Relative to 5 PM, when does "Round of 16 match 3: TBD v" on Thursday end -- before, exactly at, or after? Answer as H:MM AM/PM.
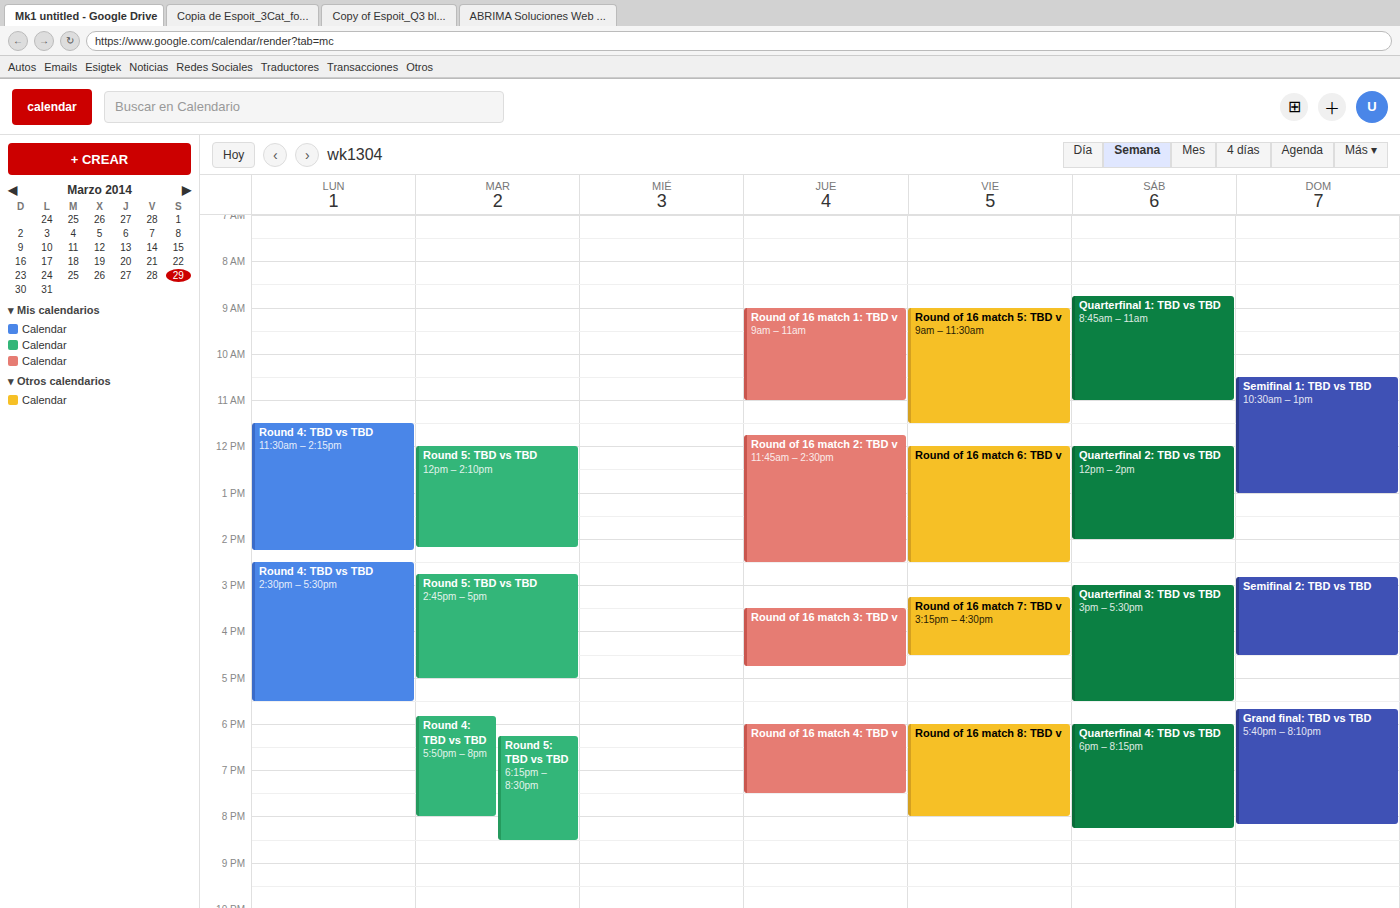
4:45 PM -- before 5 PM, 15 minutes above the 5 PM line.